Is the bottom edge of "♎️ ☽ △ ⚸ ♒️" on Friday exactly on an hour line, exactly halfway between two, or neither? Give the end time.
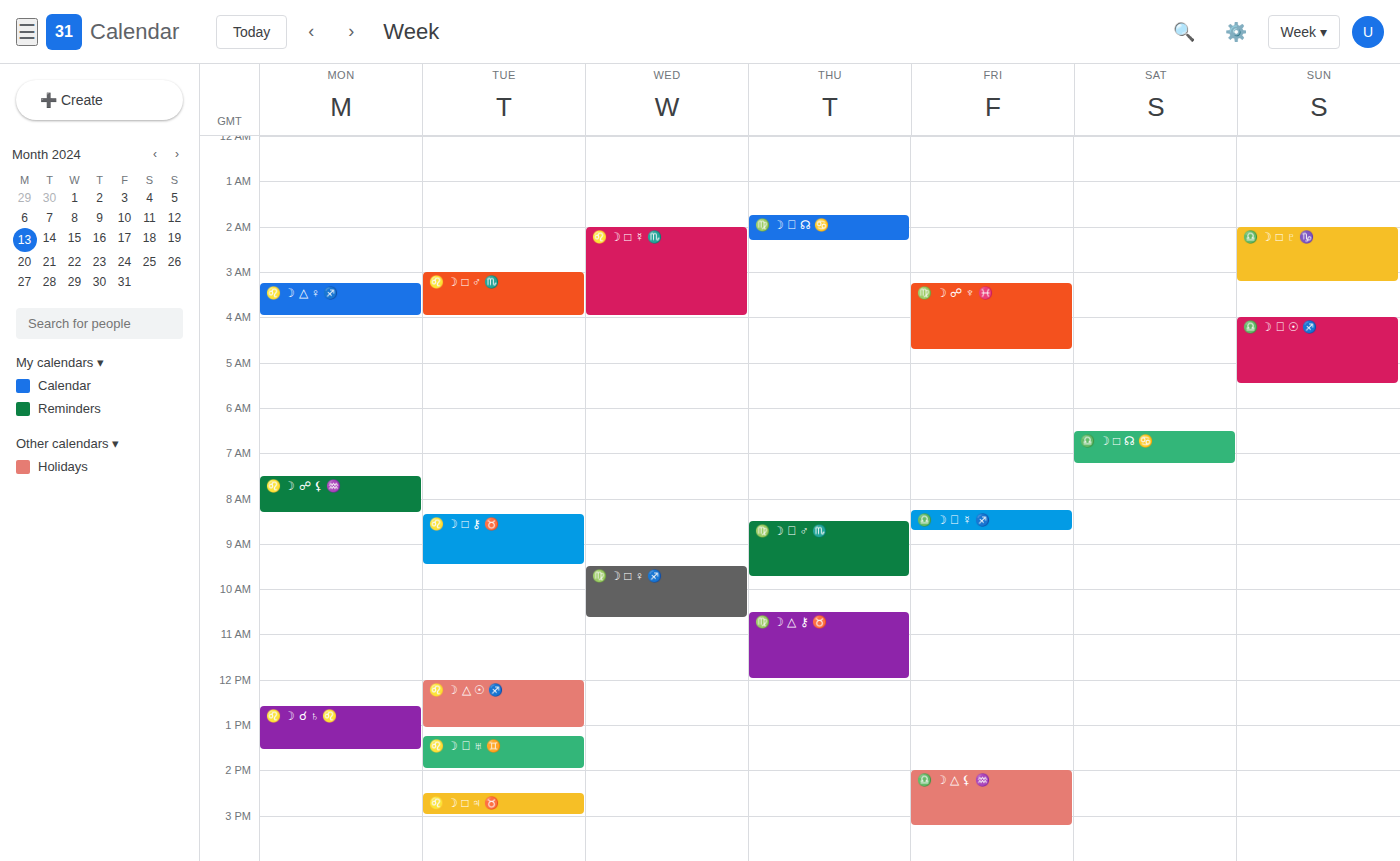
3:15 PM -- neither: a quarter of the way from the 3 PM line to the 4 PM line.